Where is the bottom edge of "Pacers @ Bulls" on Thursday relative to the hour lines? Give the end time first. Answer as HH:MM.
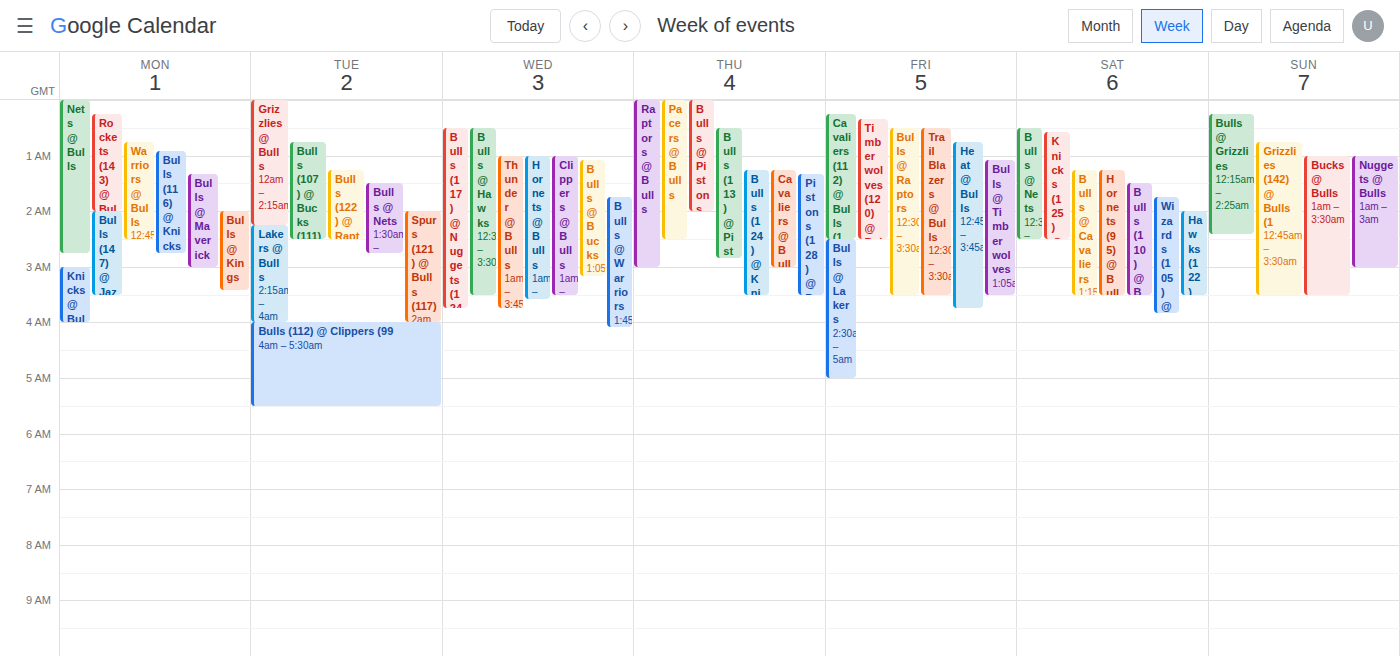
02:30 -- halfway between the 02:00 and 03:00 lines.